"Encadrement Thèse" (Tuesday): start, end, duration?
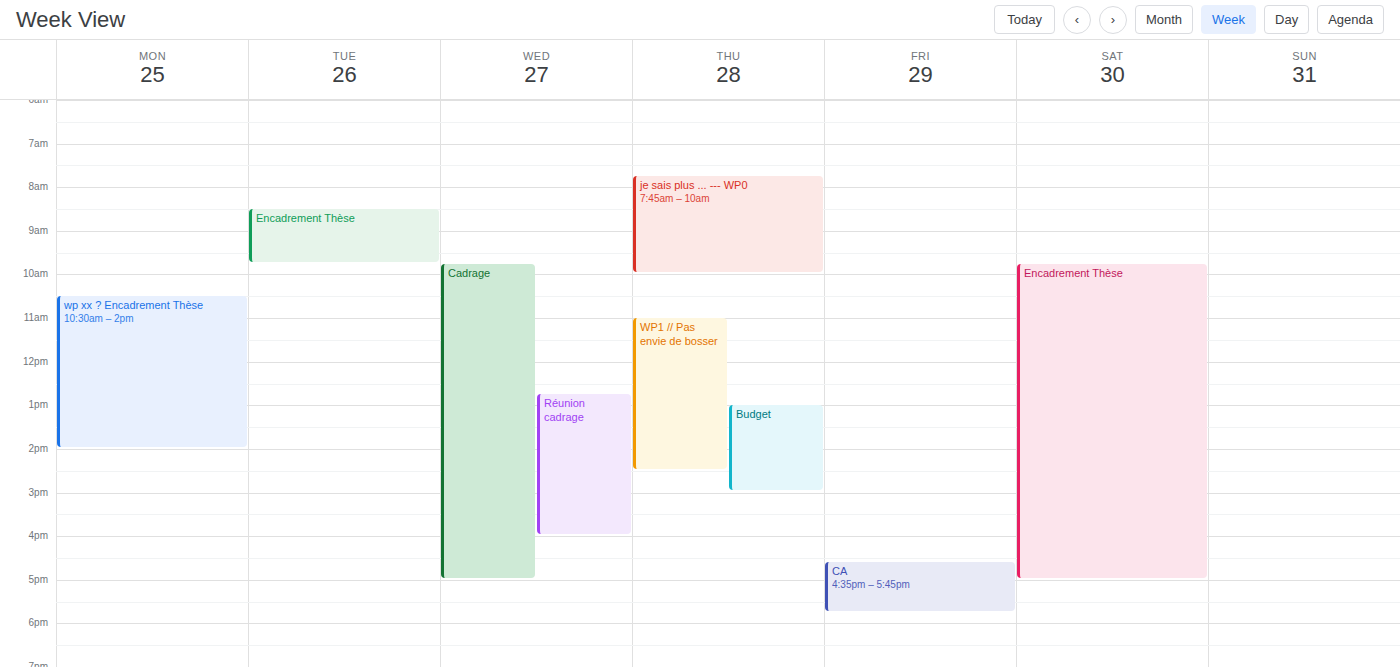
8:30 AM to 9:45 AM, 1 hour 15 minutes